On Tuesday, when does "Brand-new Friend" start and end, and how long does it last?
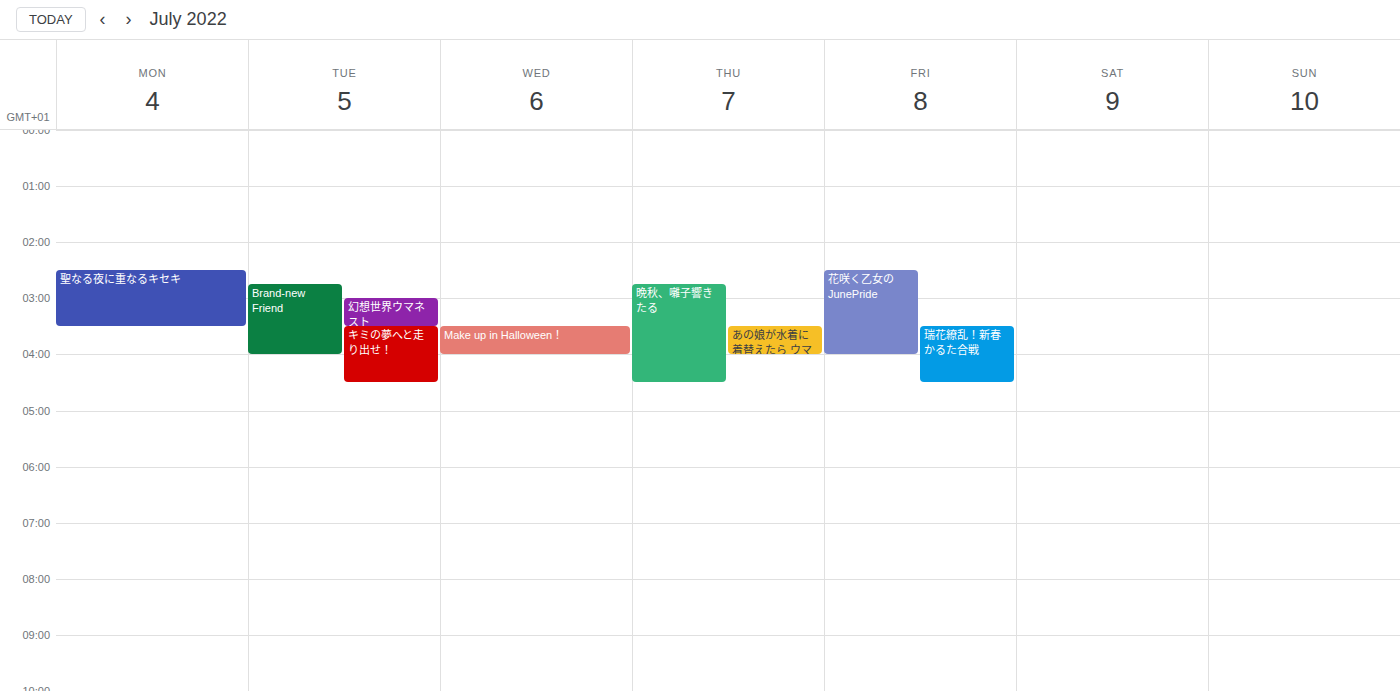
02:45 to 04:00, 1 hour 15 minutes